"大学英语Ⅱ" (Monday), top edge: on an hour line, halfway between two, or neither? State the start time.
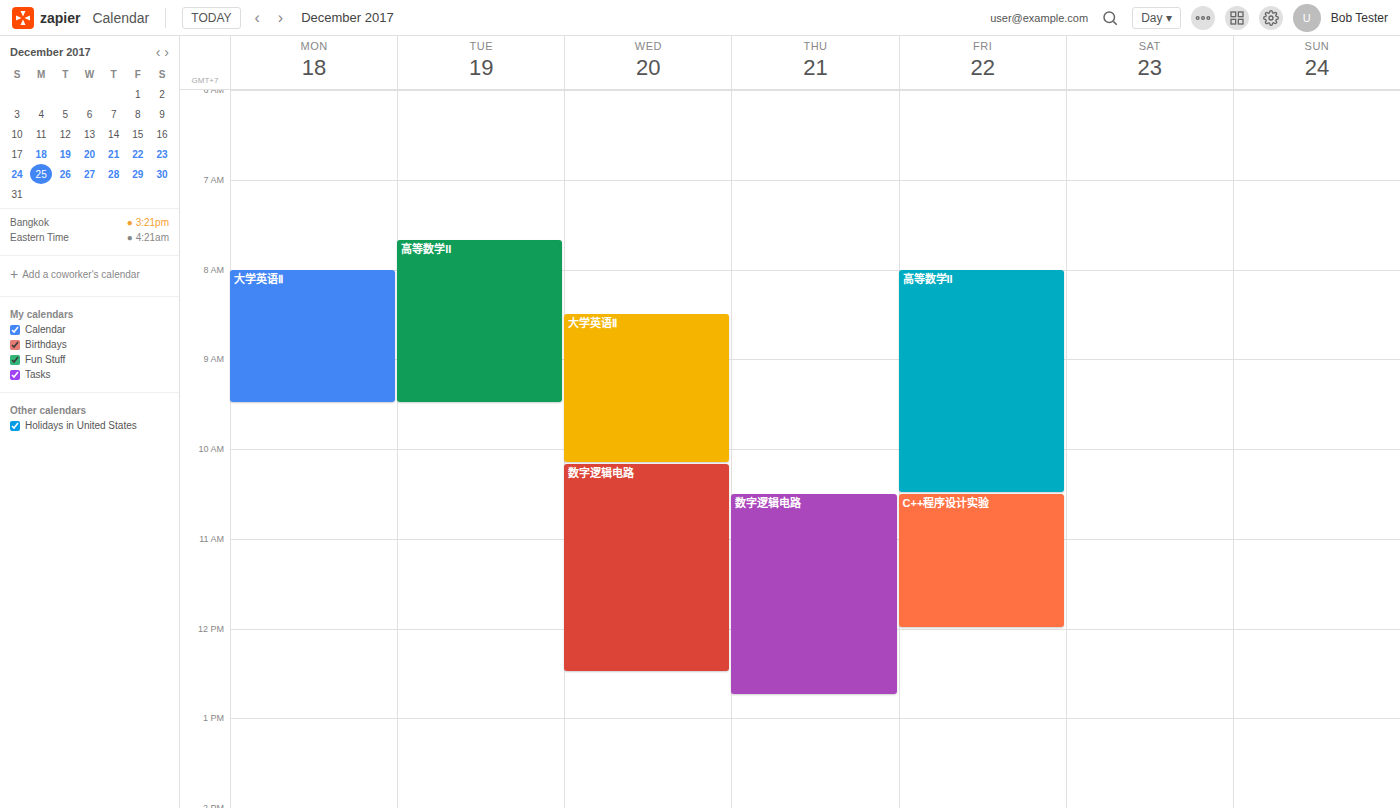
8:00 AM -- exactly on the 8 AM line.